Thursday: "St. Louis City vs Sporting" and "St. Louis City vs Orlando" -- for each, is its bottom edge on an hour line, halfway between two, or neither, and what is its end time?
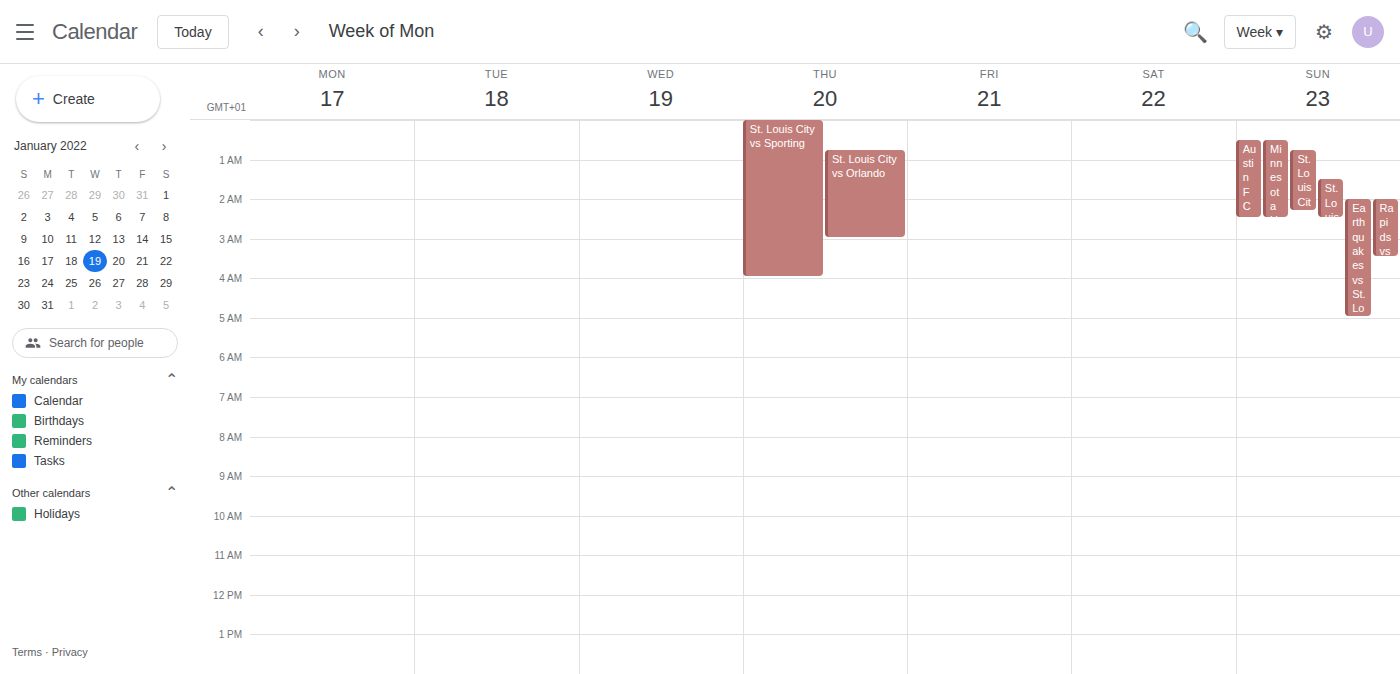
"St. Louis City vs Sporting": 4:00 AM, exactly on the 4 AM line. "St. Louis City vs Orlando": 3:00 AM, exactly on the 3 AM line.